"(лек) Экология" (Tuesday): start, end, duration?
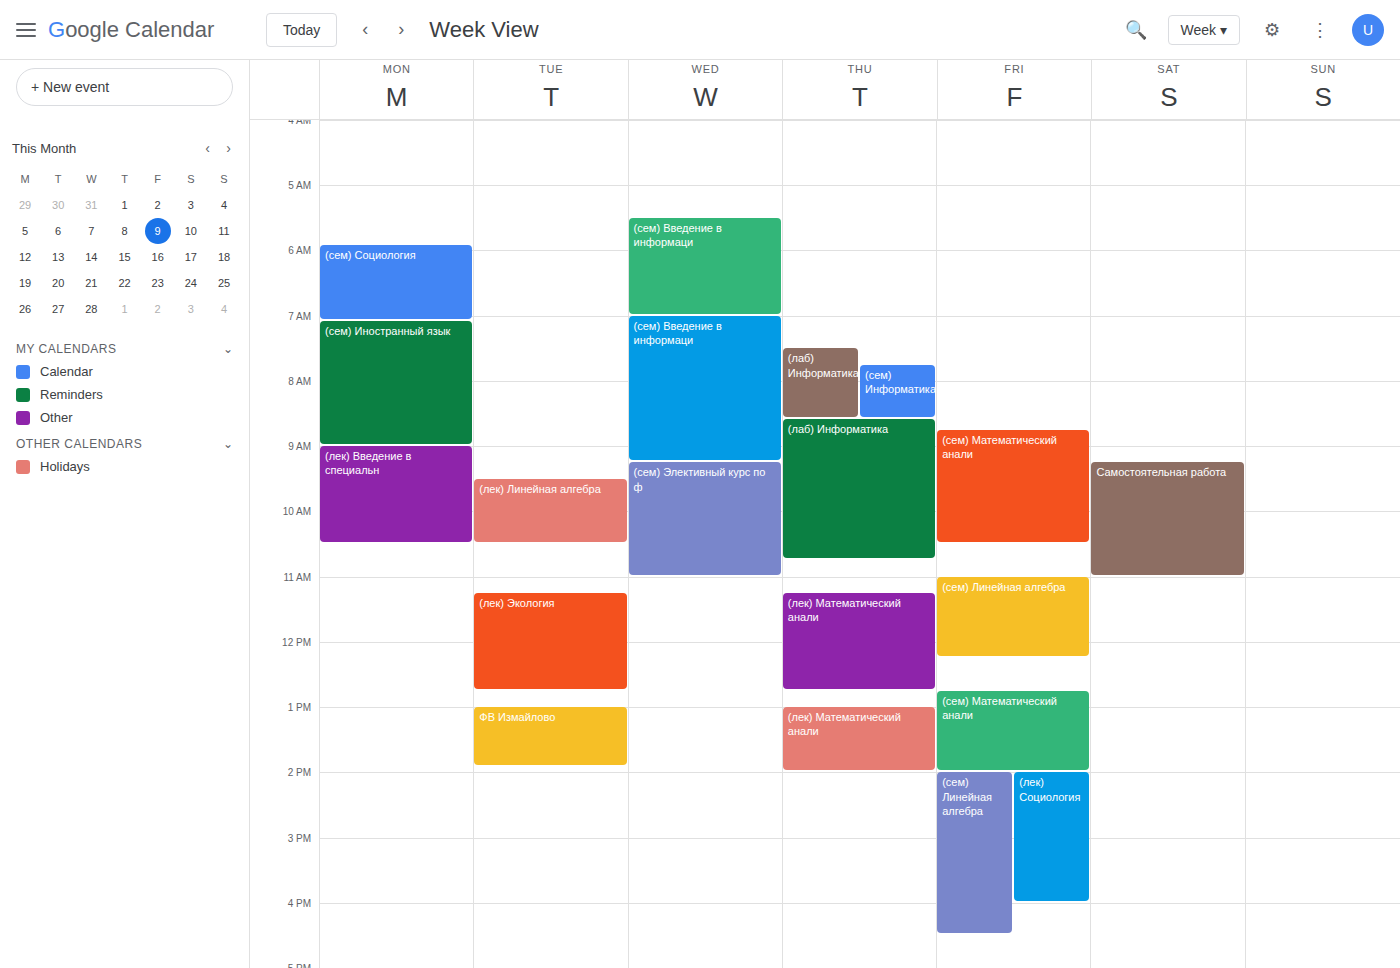
11:15 AM to 12:45 PM, 1 hour 30 minutes